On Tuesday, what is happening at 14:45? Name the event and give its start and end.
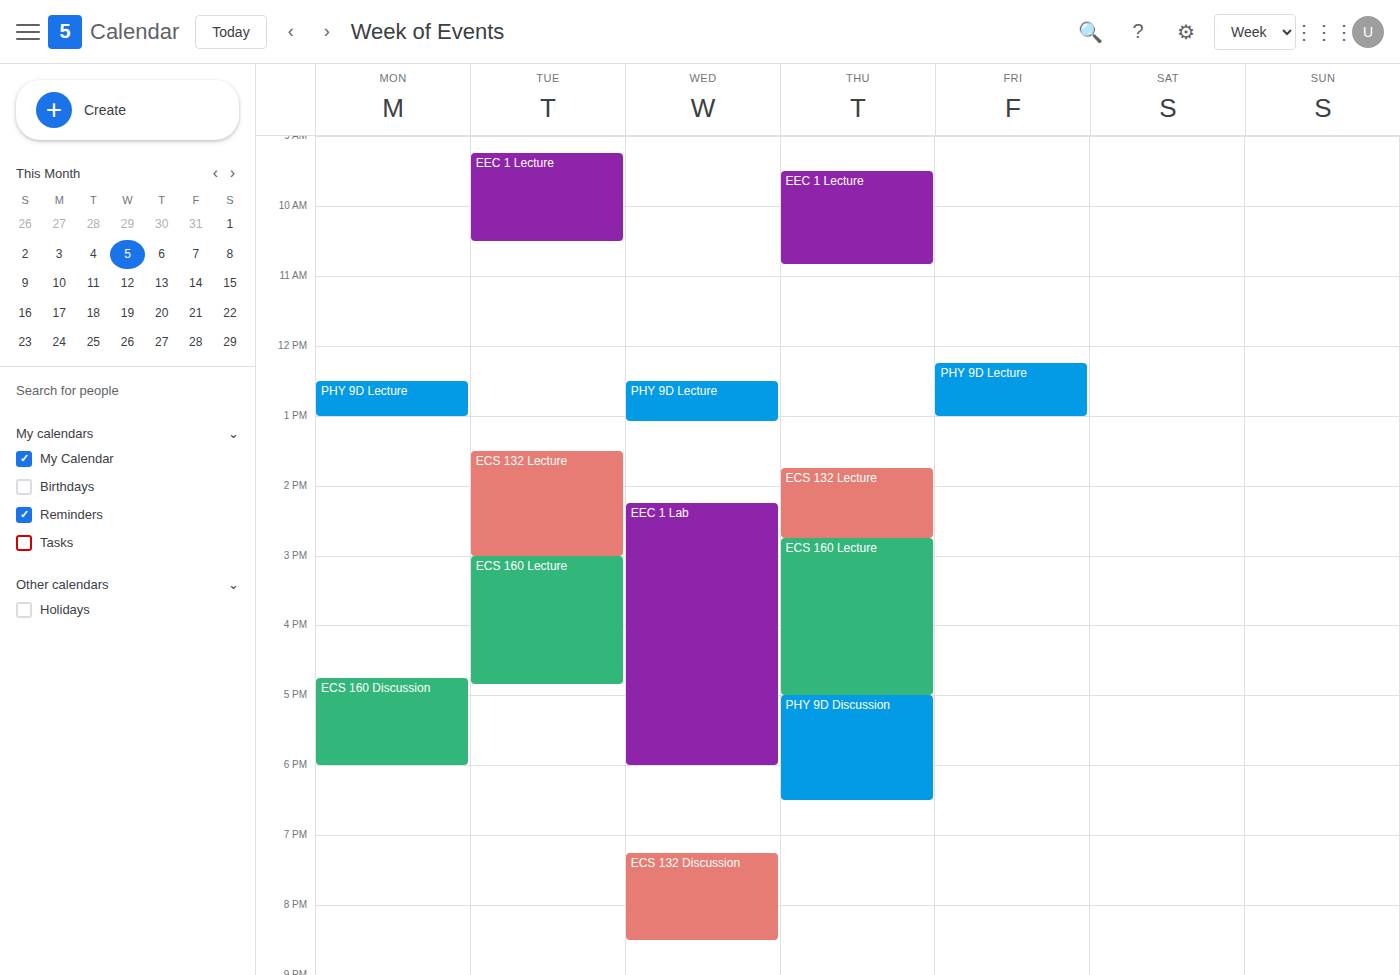
"ECS 132 Lecture", 13:30 to 15:00